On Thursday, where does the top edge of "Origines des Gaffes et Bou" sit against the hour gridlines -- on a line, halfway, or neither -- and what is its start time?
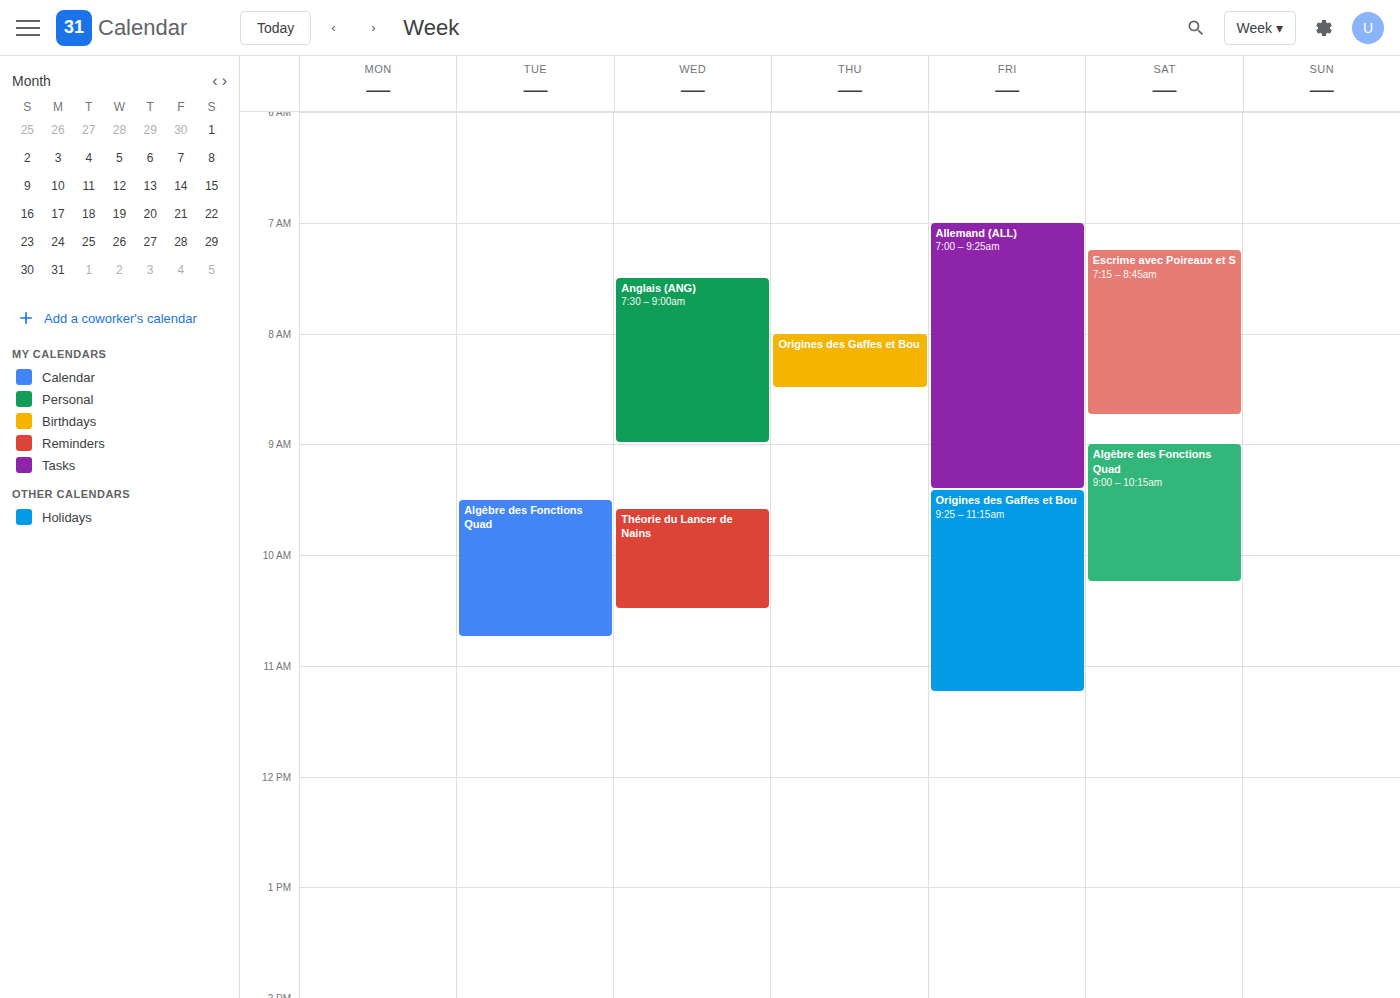
8:00 AM -- exactly on the 8 AM line.